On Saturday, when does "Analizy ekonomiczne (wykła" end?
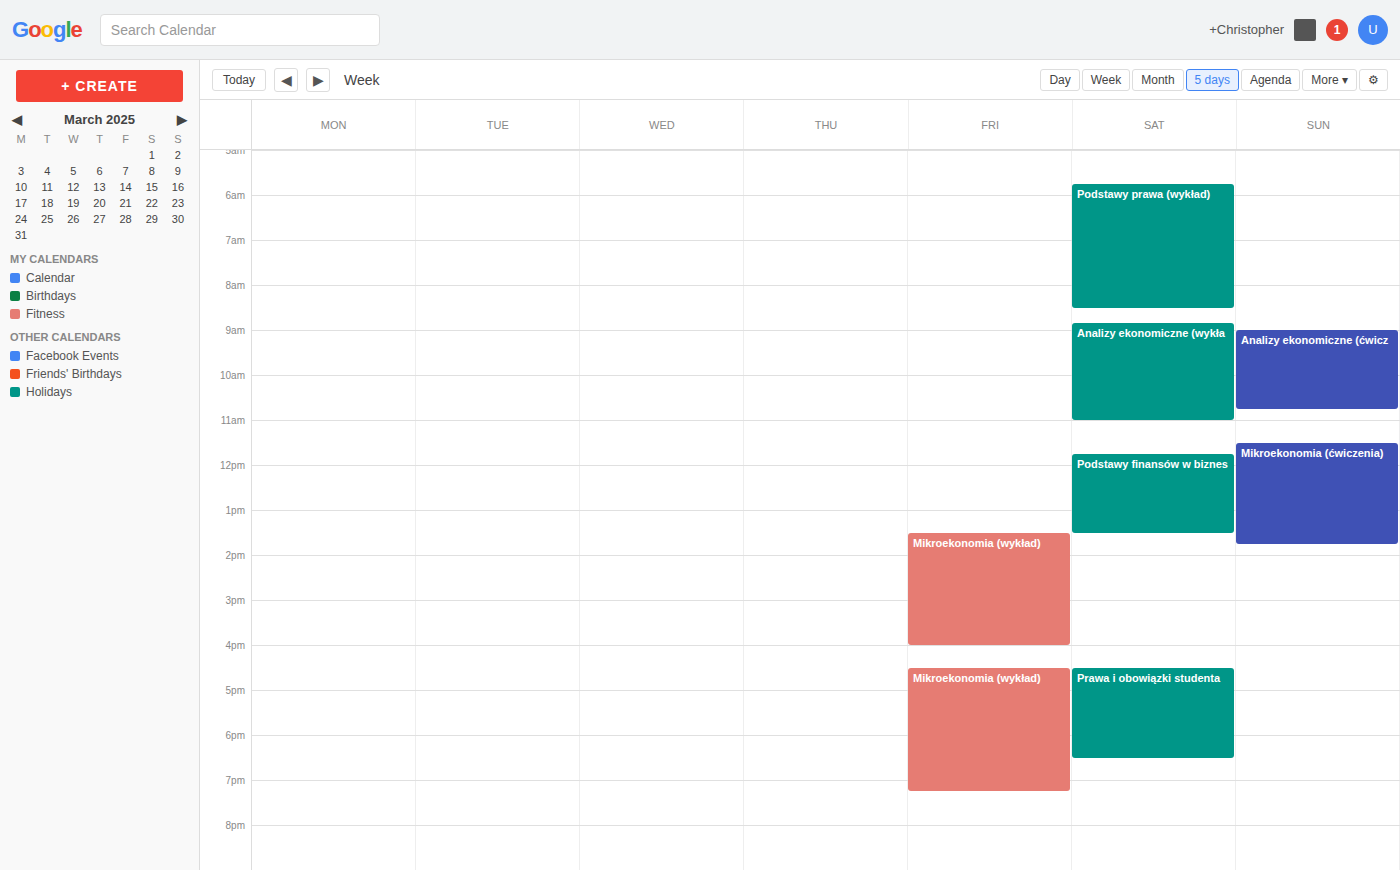
11:00